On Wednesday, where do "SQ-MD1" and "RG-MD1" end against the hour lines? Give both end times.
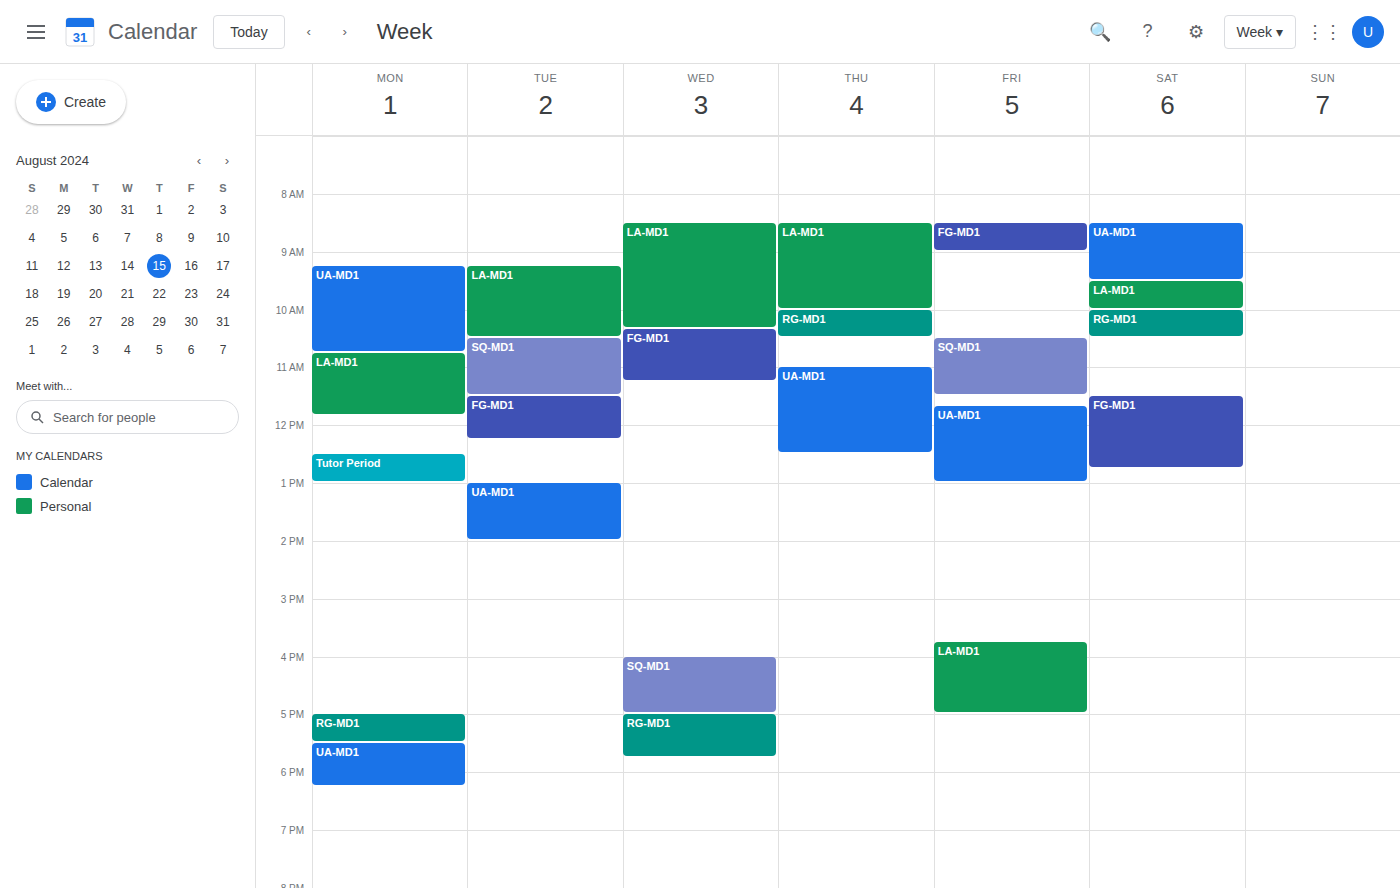
"SQ-MD1": 17:00, exactly on the 17:00 line. "RG-MD1": 17:45, neither: three quarters of the way from the 17:00 line to the 18:00 line.